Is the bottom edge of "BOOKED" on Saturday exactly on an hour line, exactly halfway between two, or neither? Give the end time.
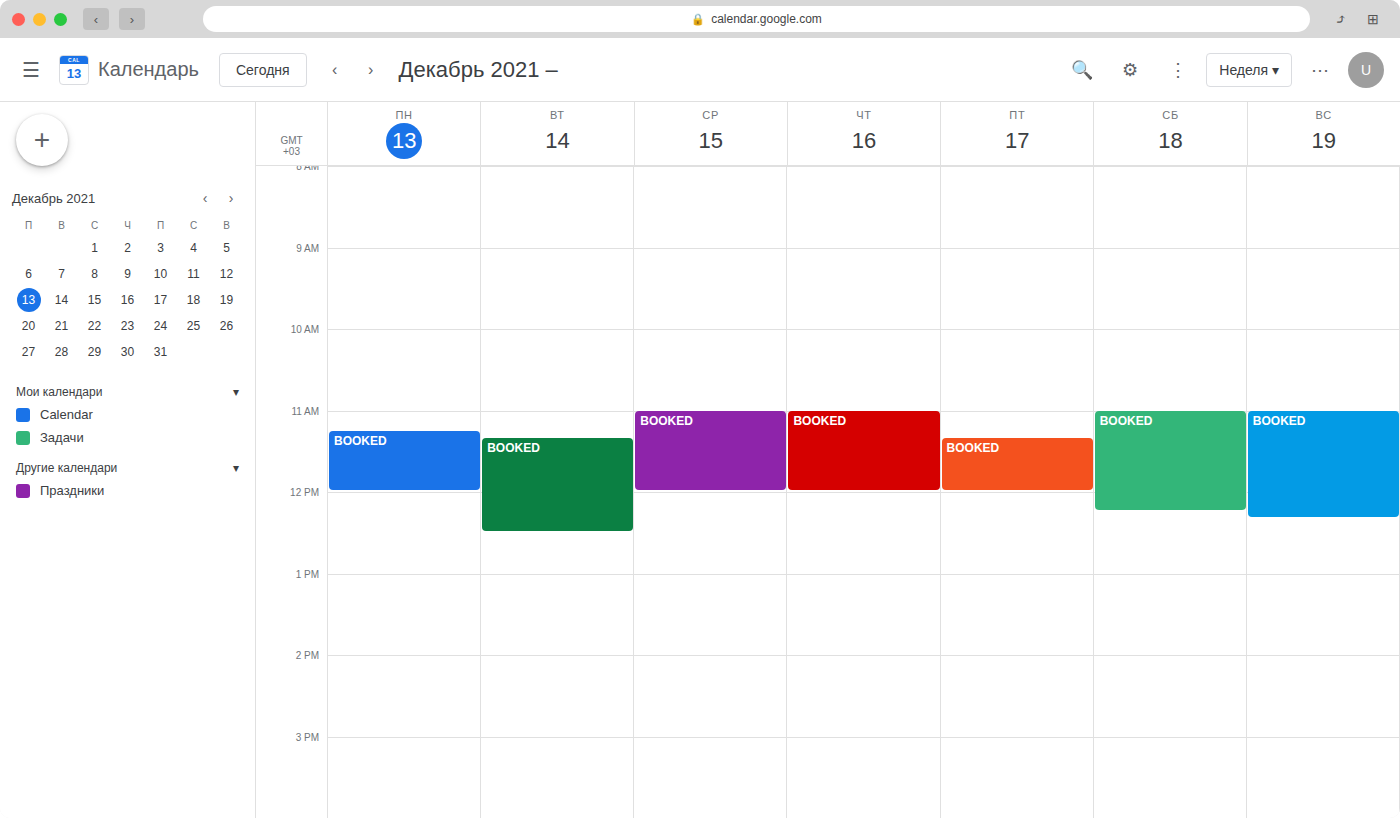
12:15 PM -- neither: a quarter of the way from the 12 PM line to the 1 PM line.